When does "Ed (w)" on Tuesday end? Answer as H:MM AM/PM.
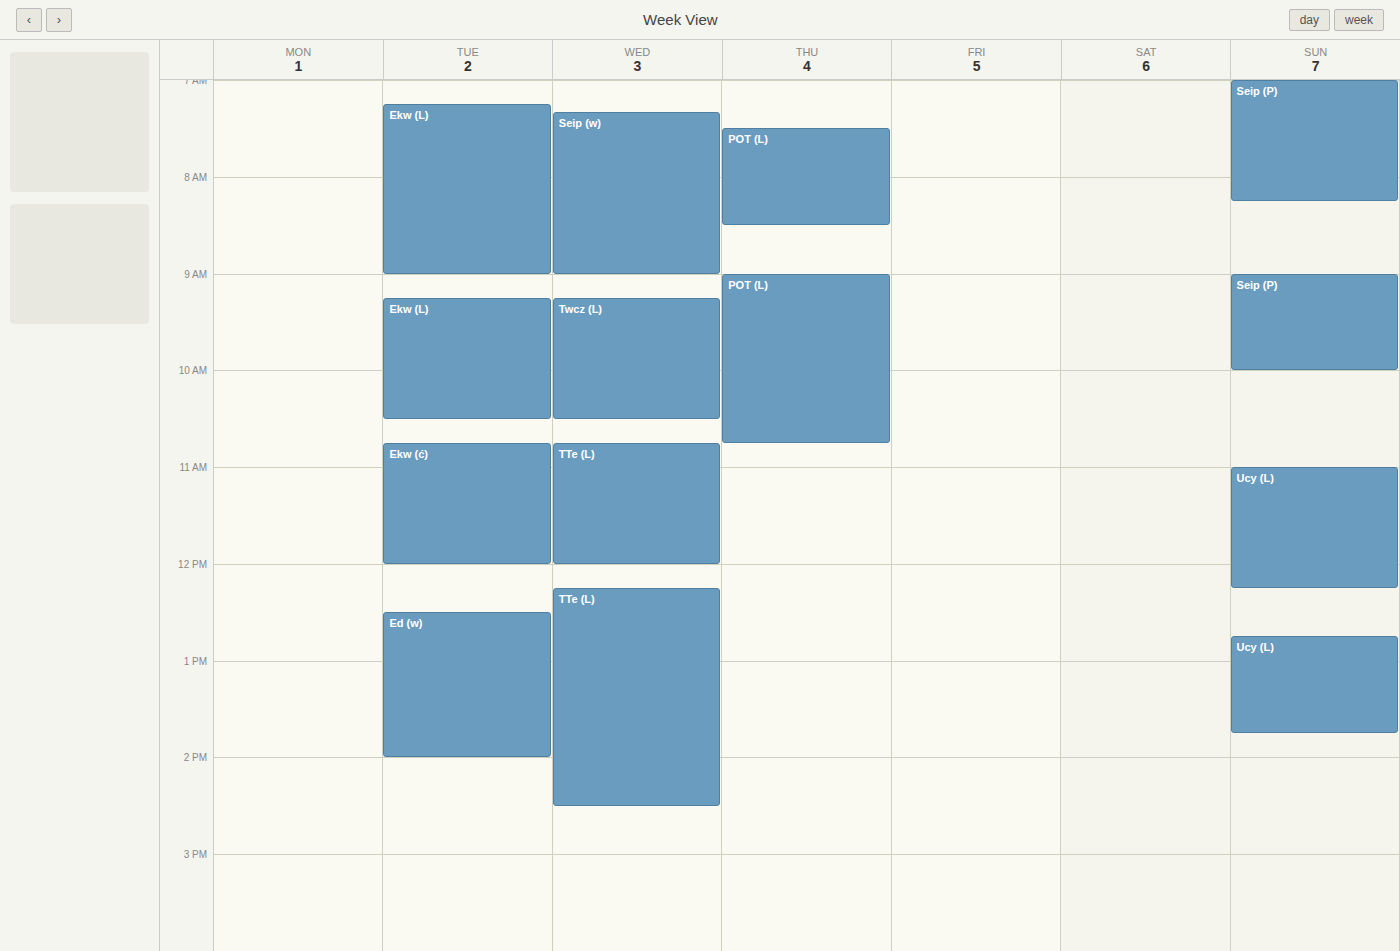
2:00 PM